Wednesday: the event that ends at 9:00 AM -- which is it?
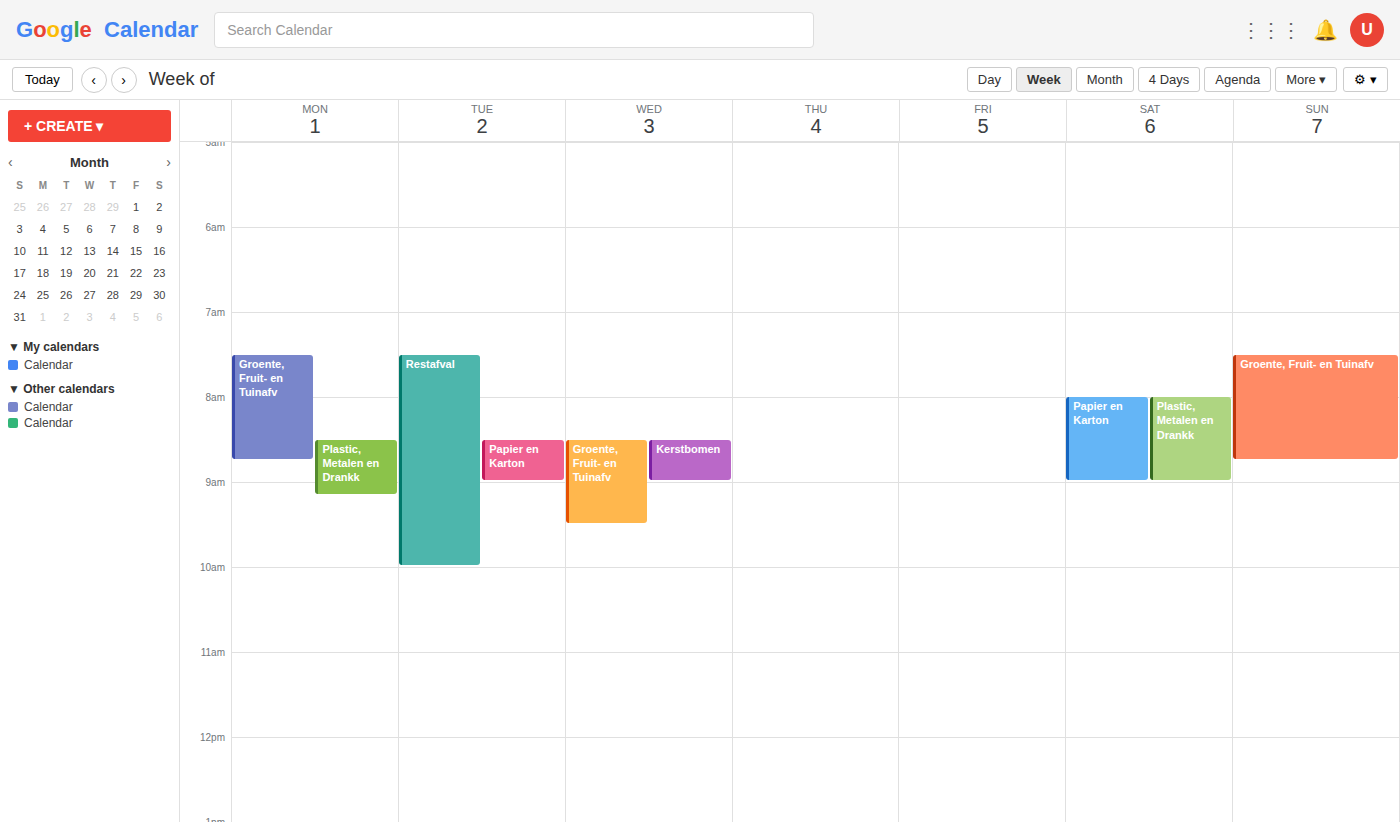
"Kerstbomen"